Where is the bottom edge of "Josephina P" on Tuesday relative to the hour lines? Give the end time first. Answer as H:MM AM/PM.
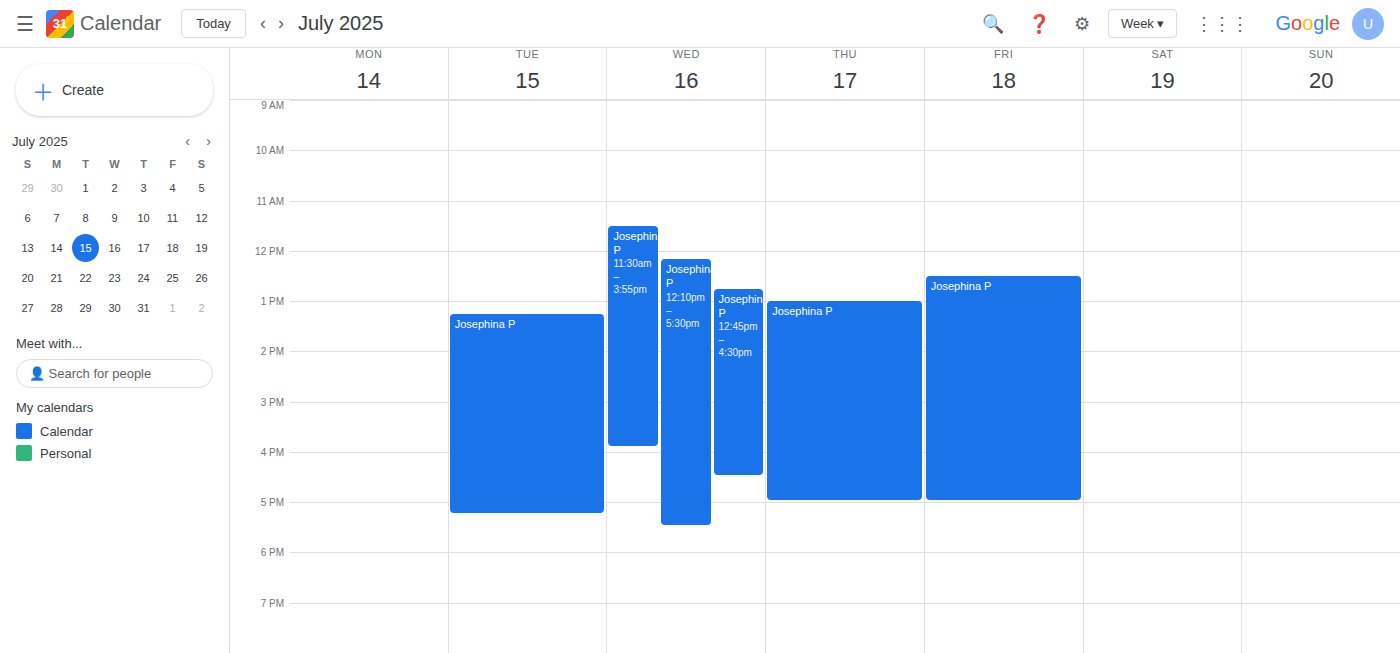
5:15 PM -- neither: a quarter of the way from the 5 PM line to the 6 PM line.